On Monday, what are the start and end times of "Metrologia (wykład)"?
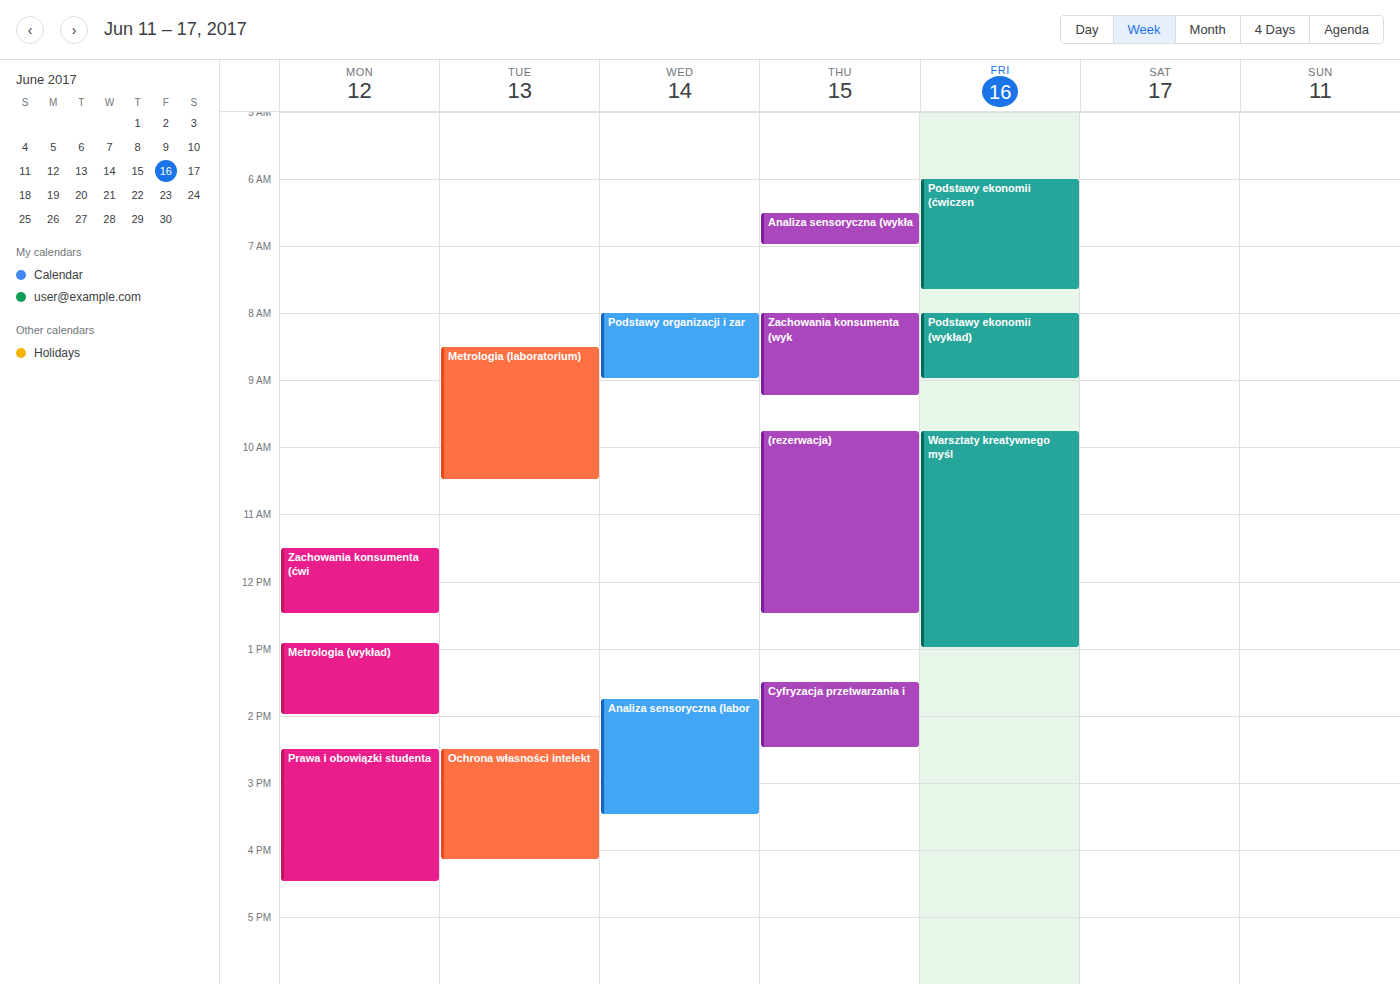
12:55 PM to 2:00 PM